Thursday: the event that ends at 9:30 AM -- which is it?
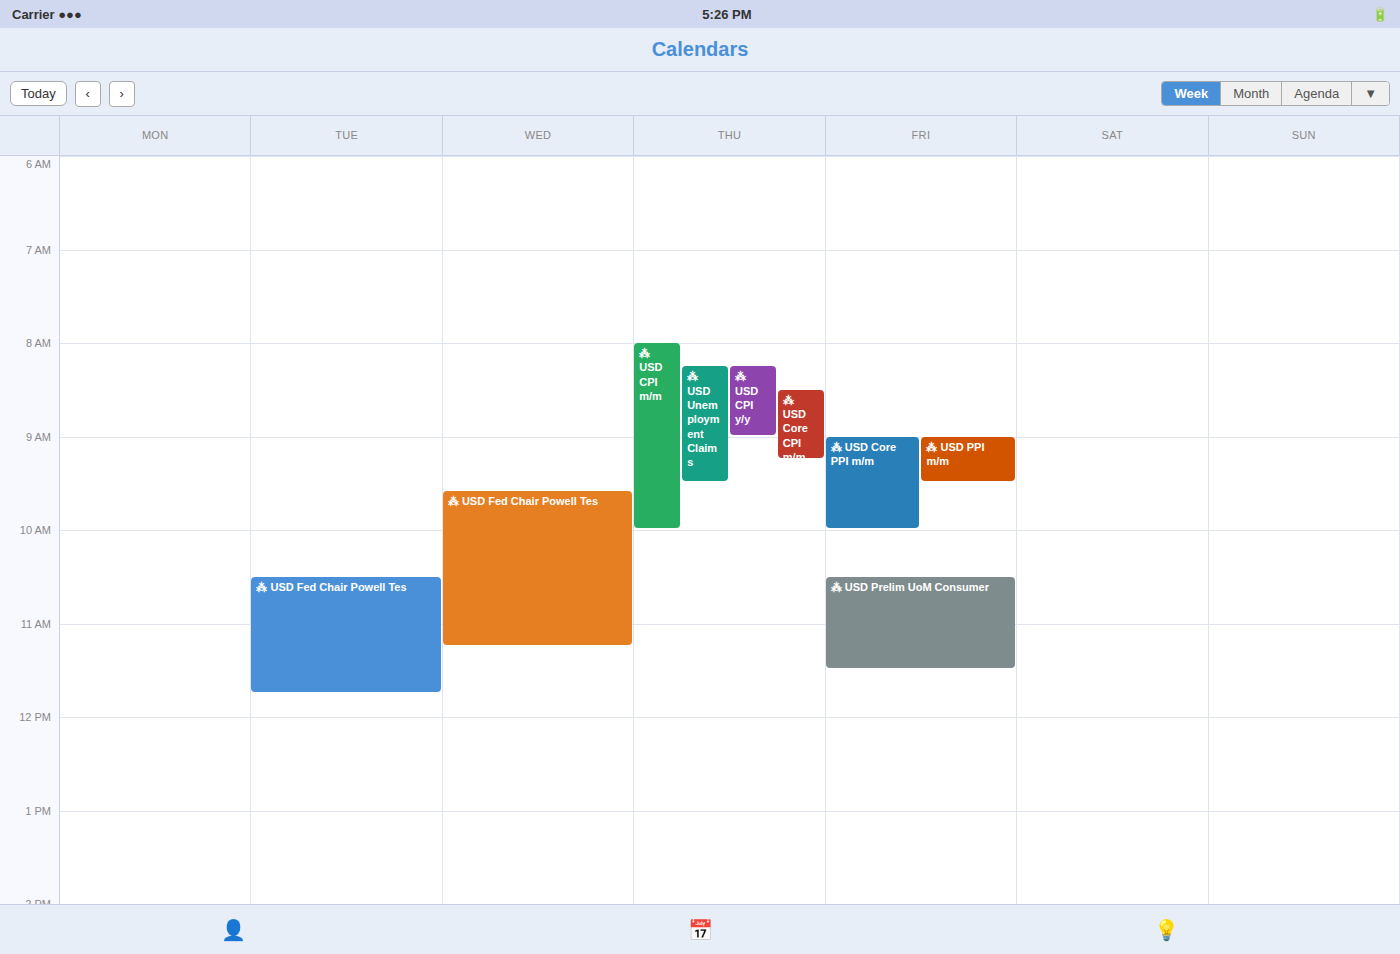
"⁂ USD Unemployment Claims"